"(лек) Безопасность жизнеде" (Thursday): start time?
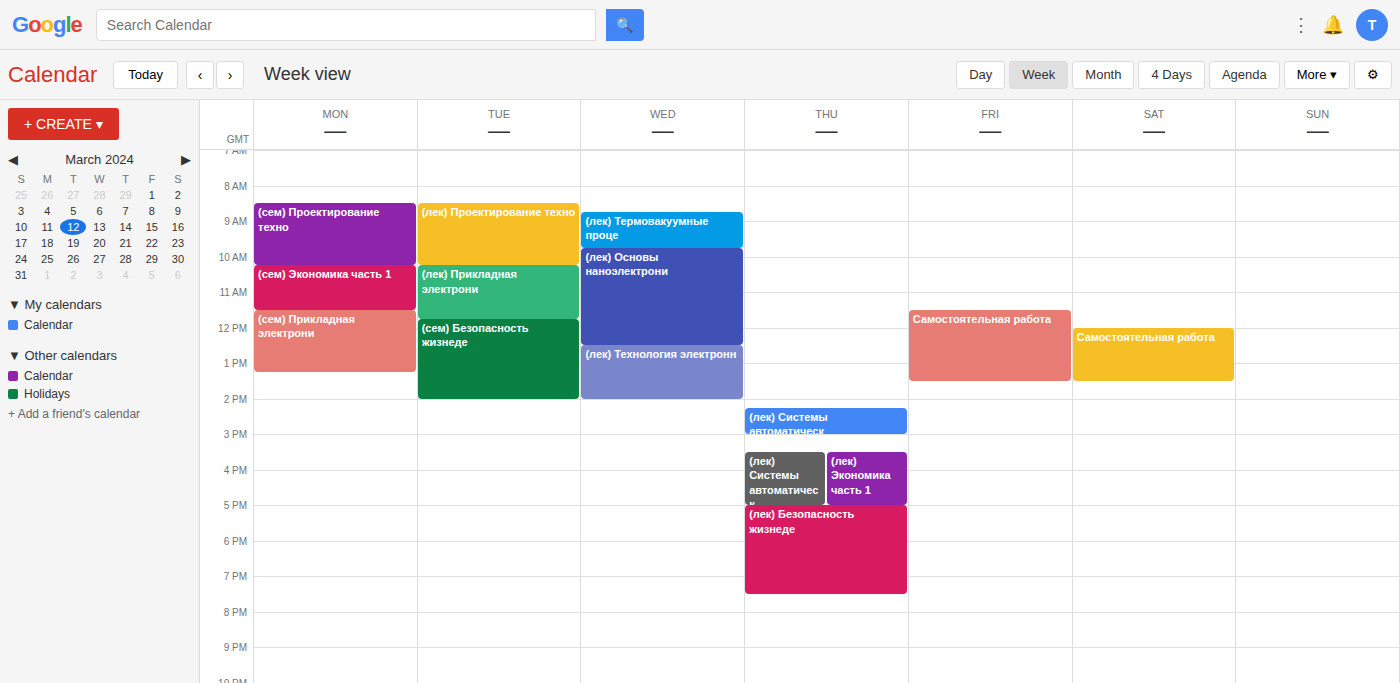
5:00 PM